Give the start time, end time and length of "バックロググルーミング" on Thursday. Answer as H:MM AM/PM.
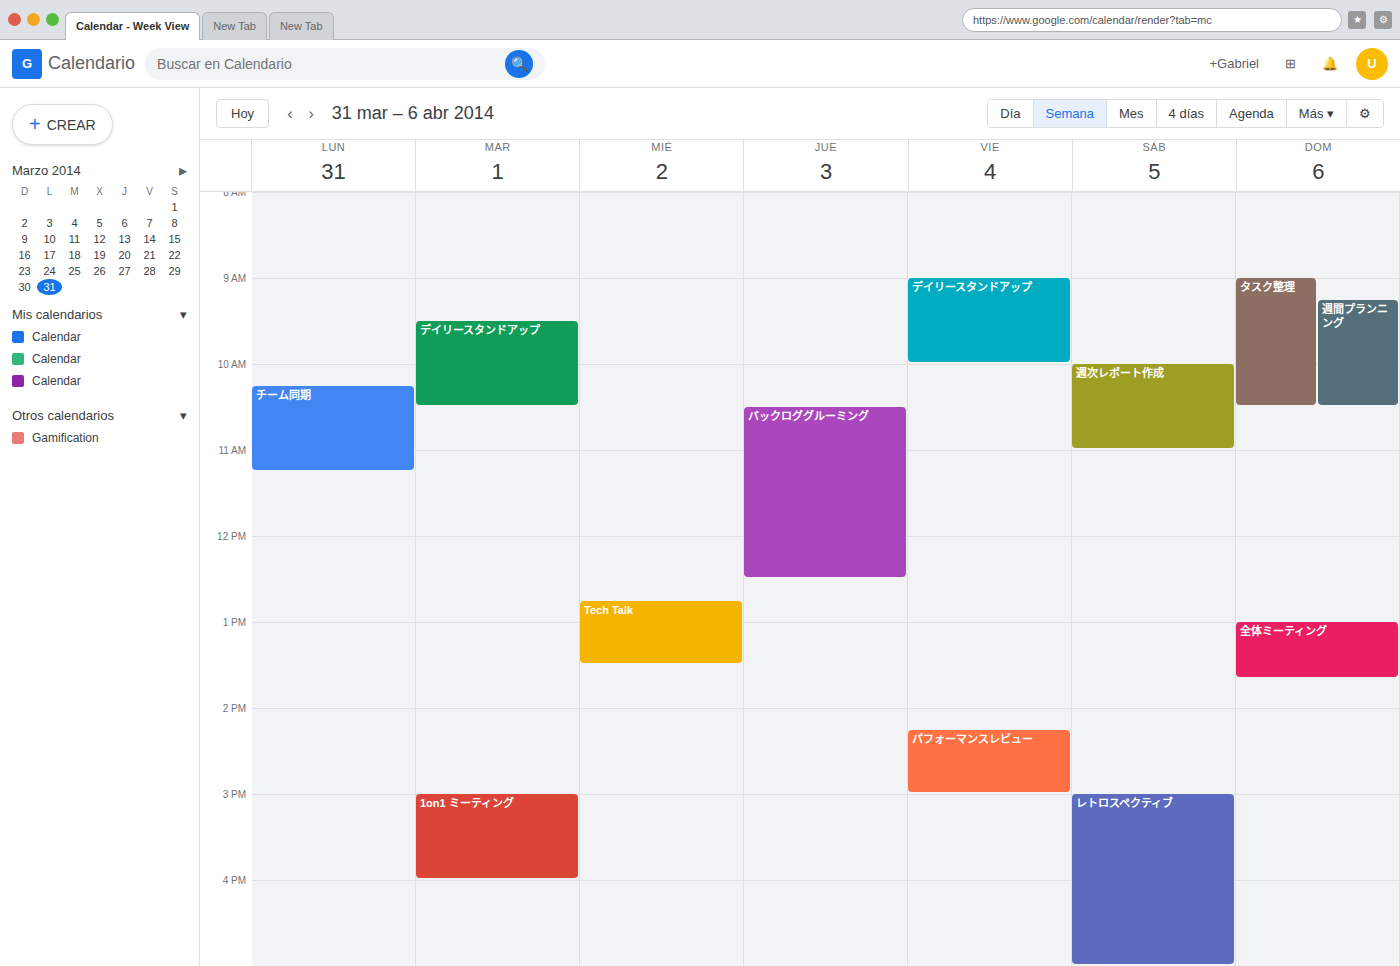
10:30 AM to 12:30 PM, 2 hours